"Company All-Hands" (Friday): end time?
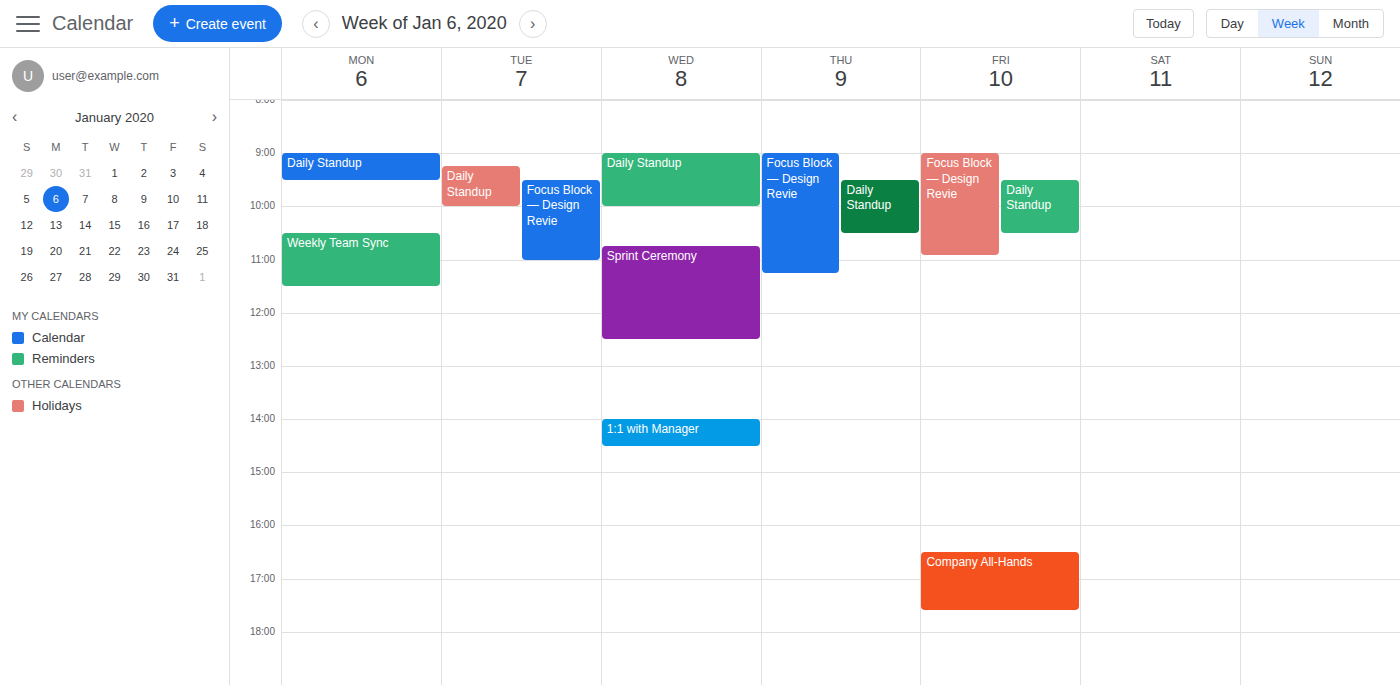
5:35 PM